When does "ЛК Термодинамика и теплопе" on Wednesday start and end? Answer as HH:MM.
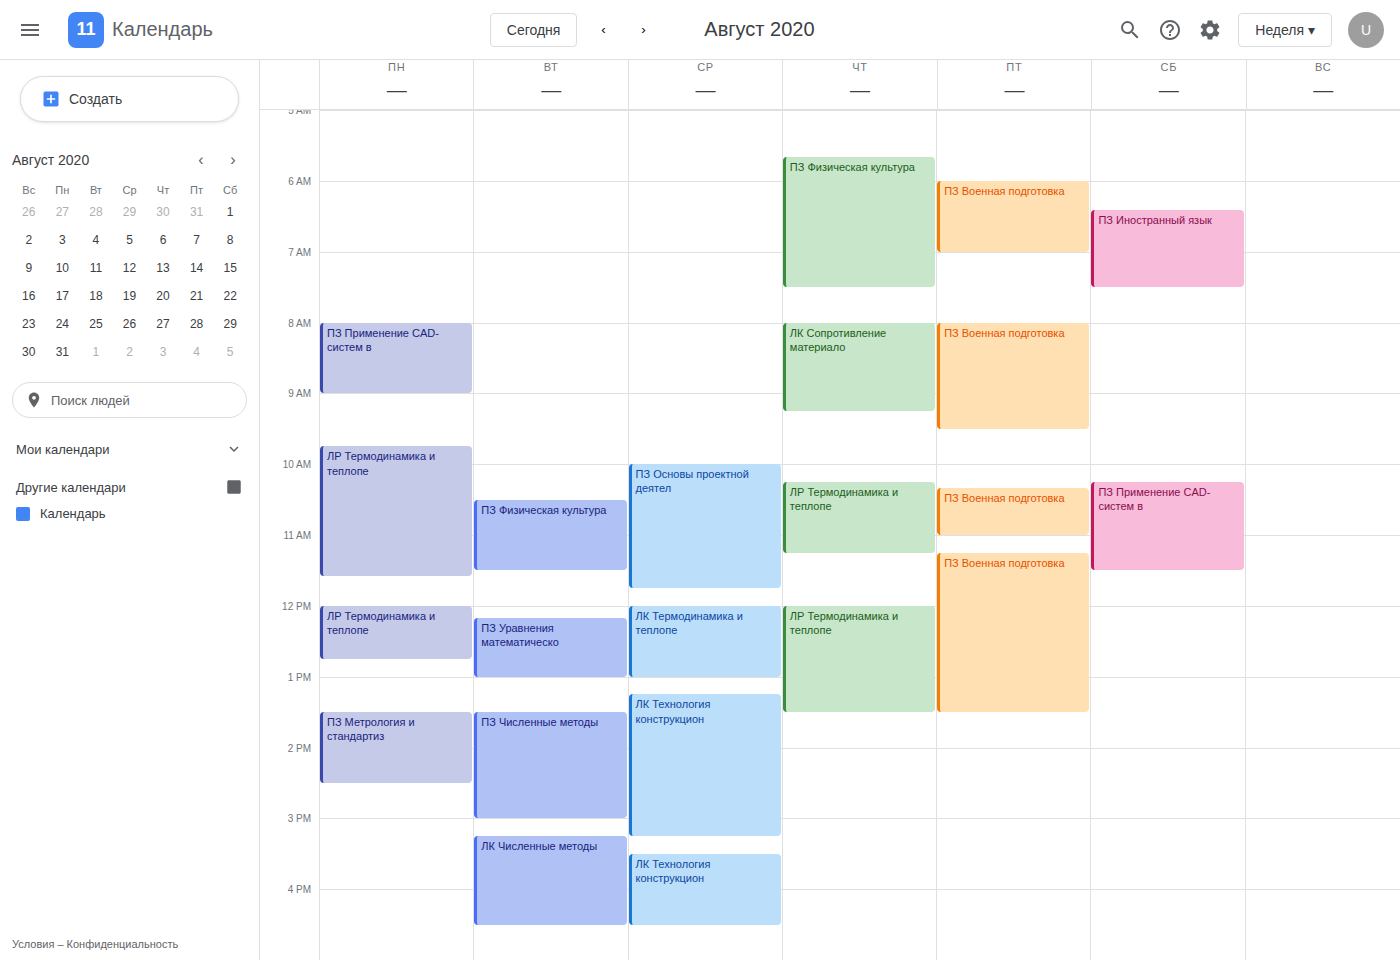
12:00 to 13:00